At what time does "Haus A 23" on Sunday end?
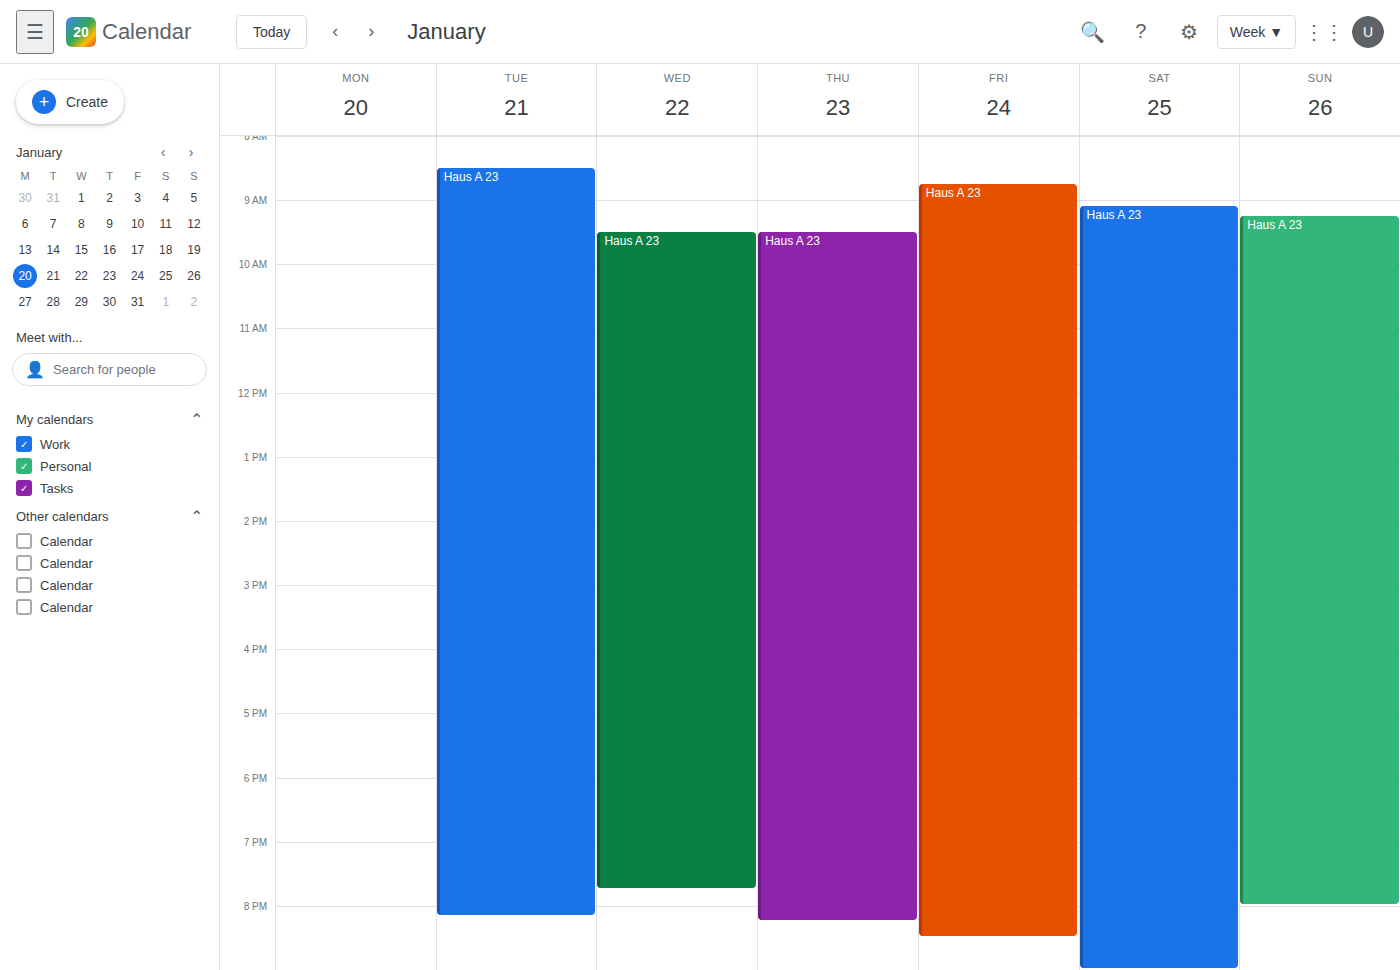
8:00 PM